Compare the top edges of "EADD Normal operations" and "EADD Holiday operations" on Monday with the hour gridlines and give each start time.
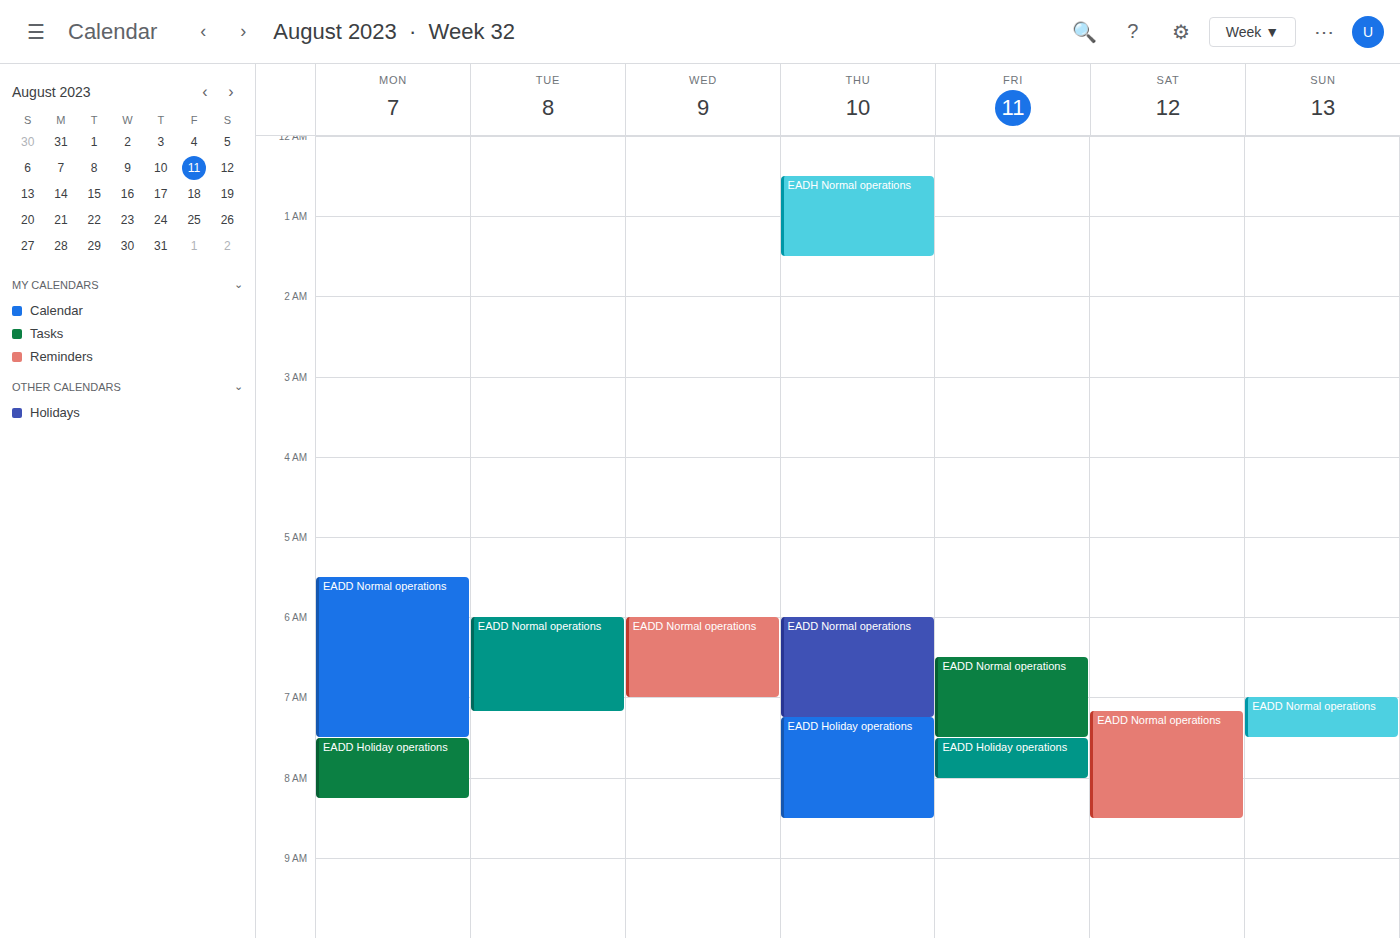
"EADD Normal operations": 05:30, halfway between the 05:00 and 06:00 lines. "EADD Holiday operations": 07:30, halfway between the 07:00 and 08:00 lines.